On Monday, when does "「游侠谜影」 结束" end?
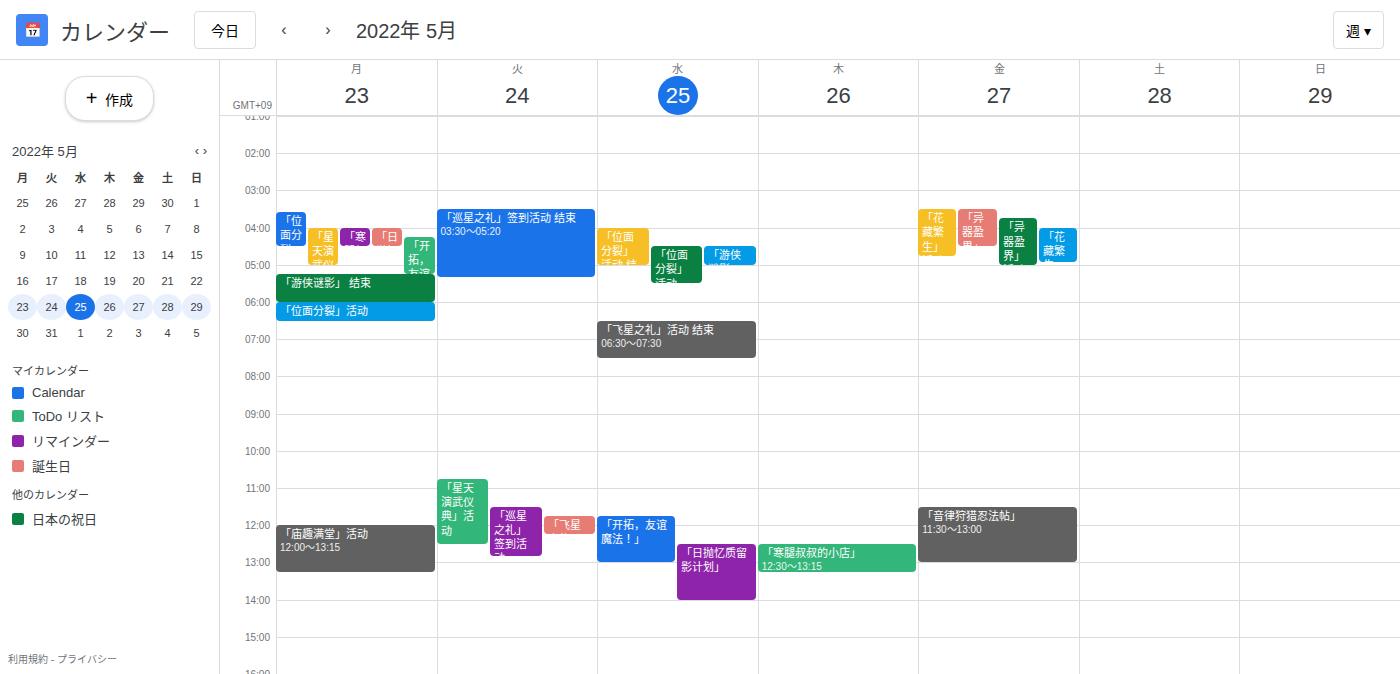
6:00 AM